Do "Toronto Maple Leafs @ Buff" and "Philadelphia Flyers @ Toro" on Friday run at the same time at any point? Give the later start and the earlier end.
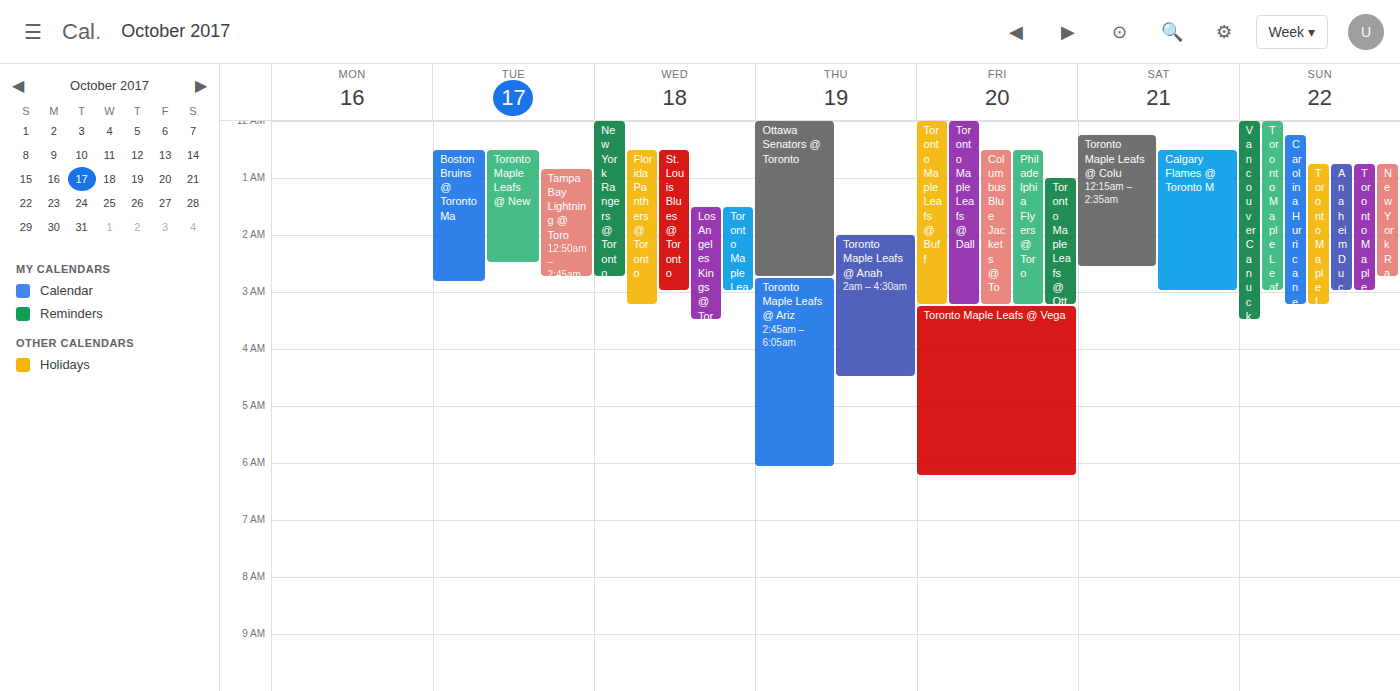
"Philadelphia Flyers @ Toro" runs 12:30 AM to 3:15 AM, inside "Toronto Maple Leafs @ Buff" -- they overlap.